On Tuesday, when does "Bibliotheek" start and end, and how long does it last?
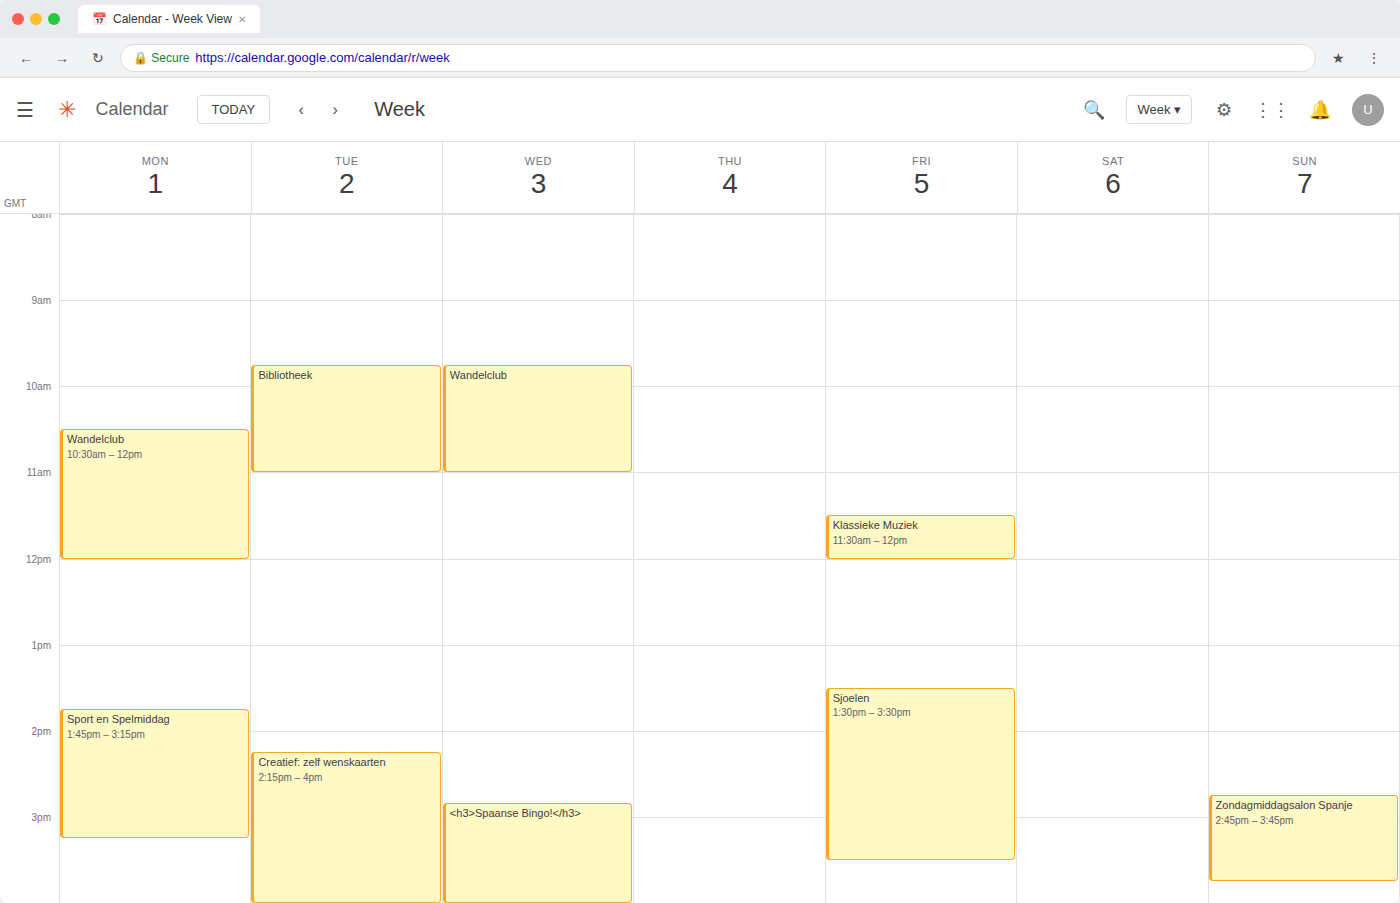
09:45 to 11:00, 1 hour 15 minutes